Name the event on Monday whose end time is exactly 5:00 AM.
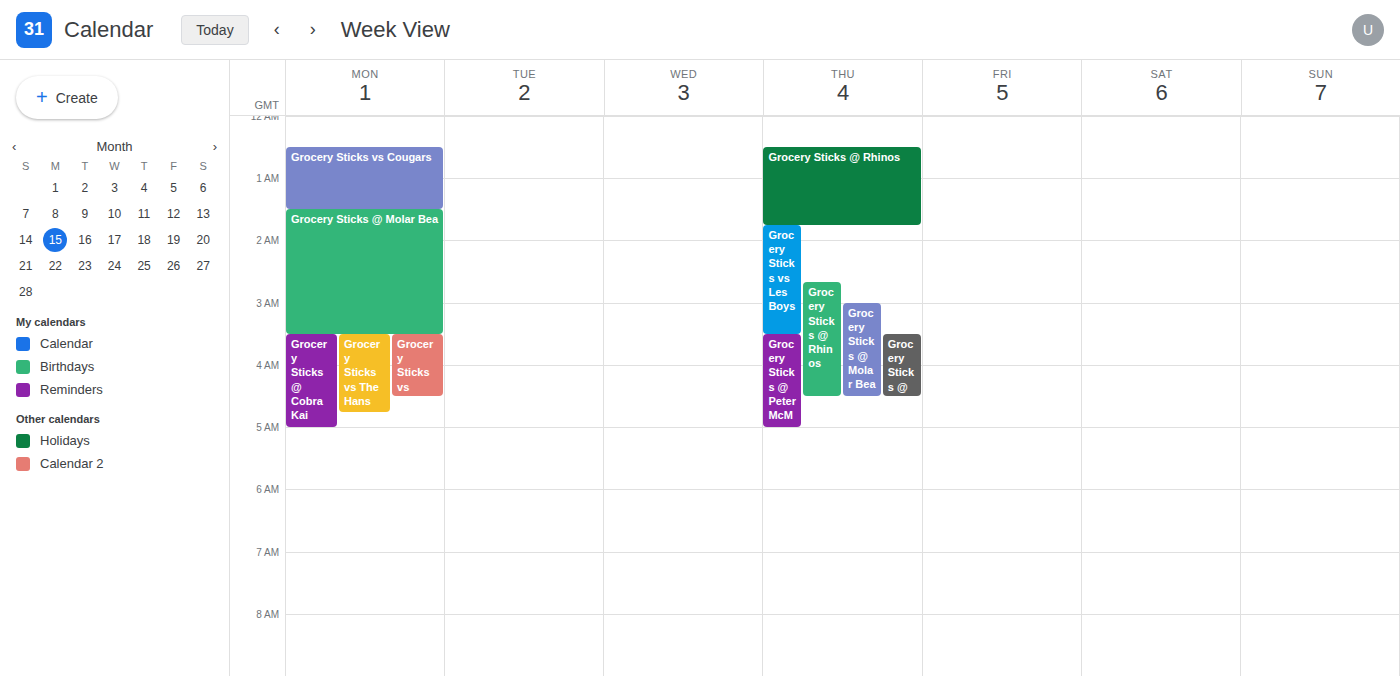
"Grocery Sticks @ Cobra Kai"